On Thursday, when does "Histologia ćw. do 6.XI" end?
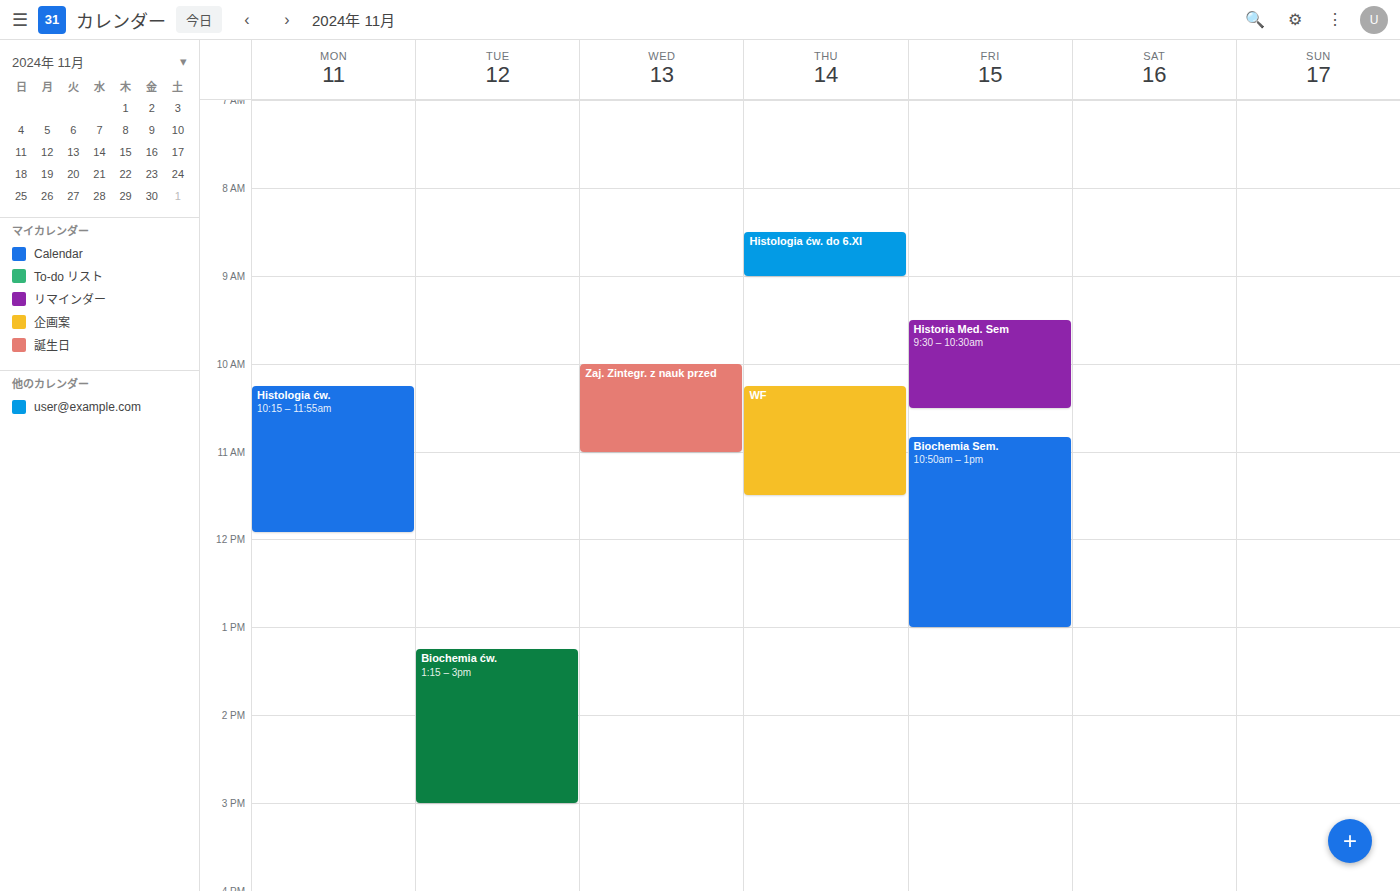
09:00